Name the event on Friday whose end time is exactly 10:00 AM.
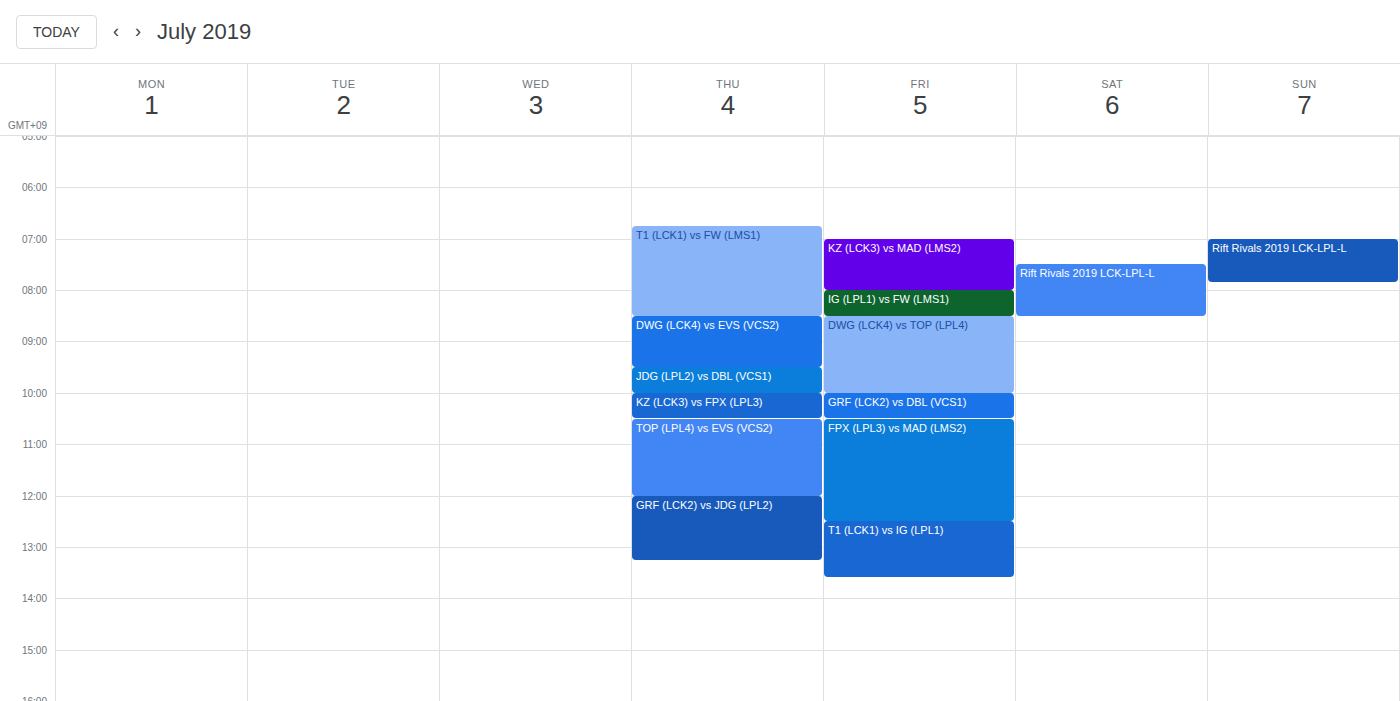
"DWG (LCK4) vs TOP (LPL4)"